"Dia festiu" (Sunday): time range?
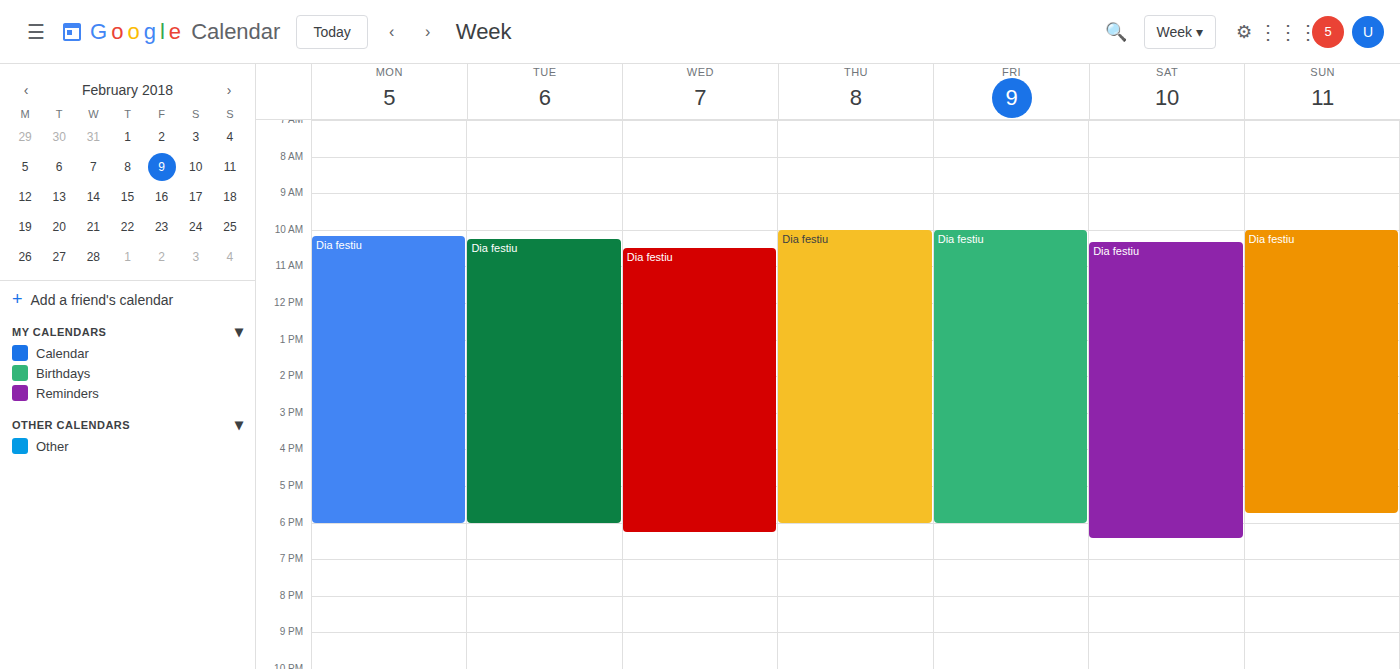
10:00 AM to 5:45 PM